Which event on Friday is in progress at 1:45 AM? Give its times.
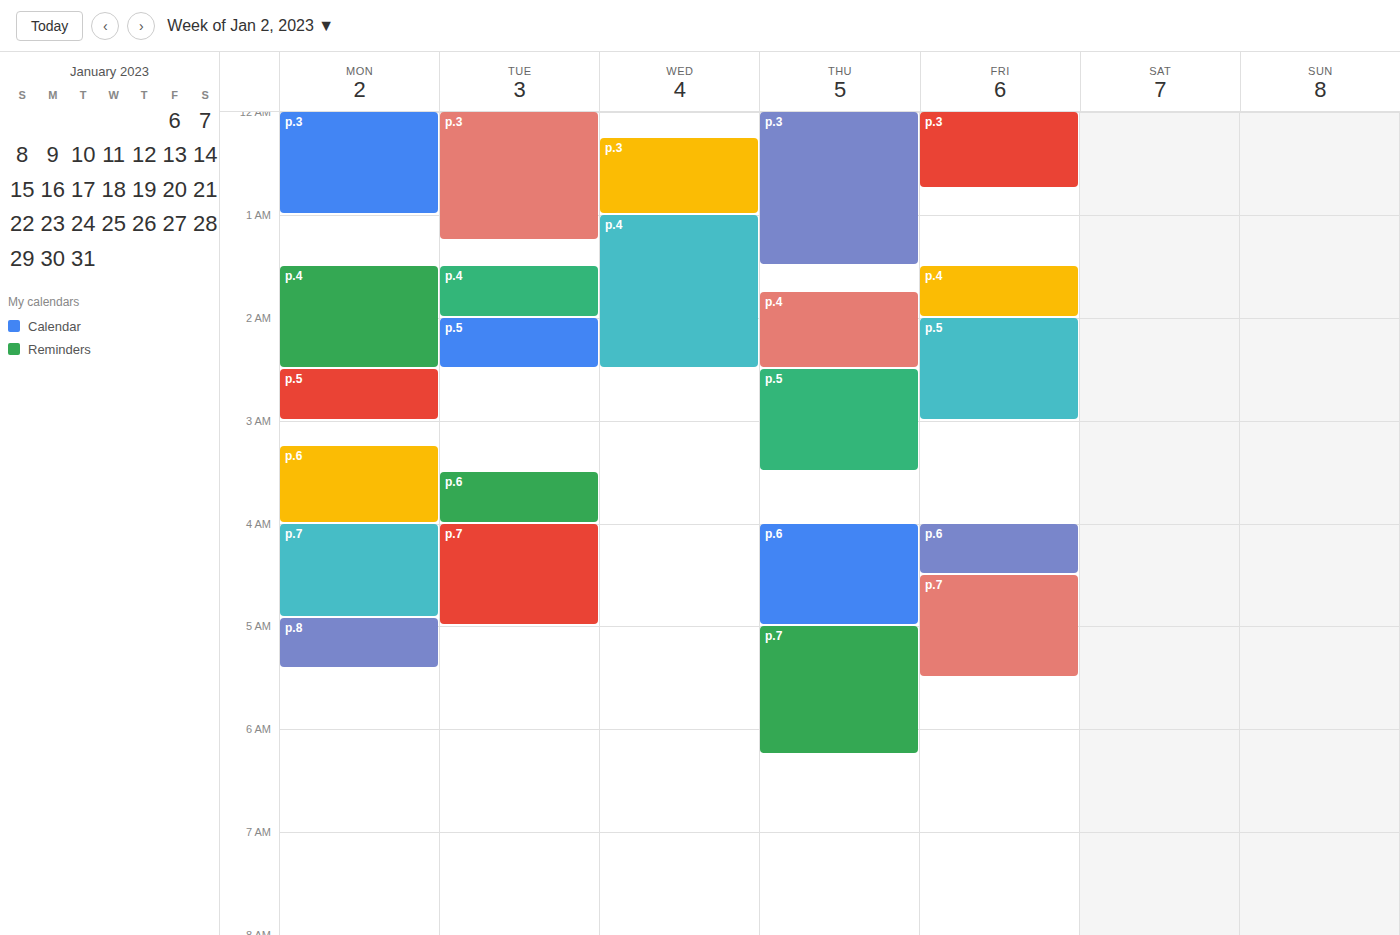
"p.4", 1:30 AM to 2:00 AM